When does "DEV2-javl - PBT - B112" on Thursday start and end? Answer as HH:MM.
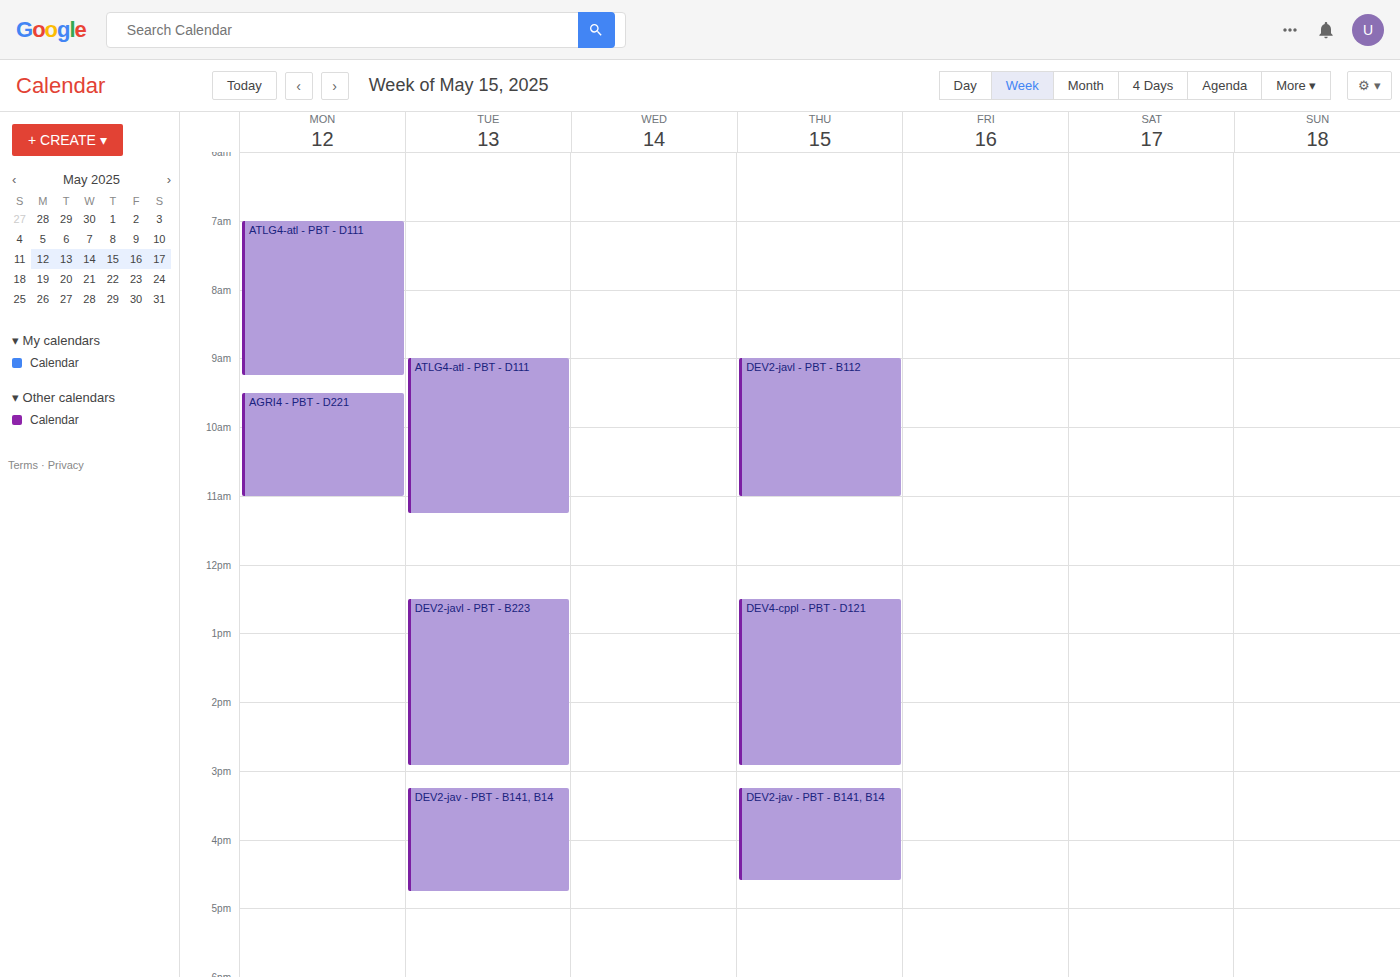
09:00 to 11:00